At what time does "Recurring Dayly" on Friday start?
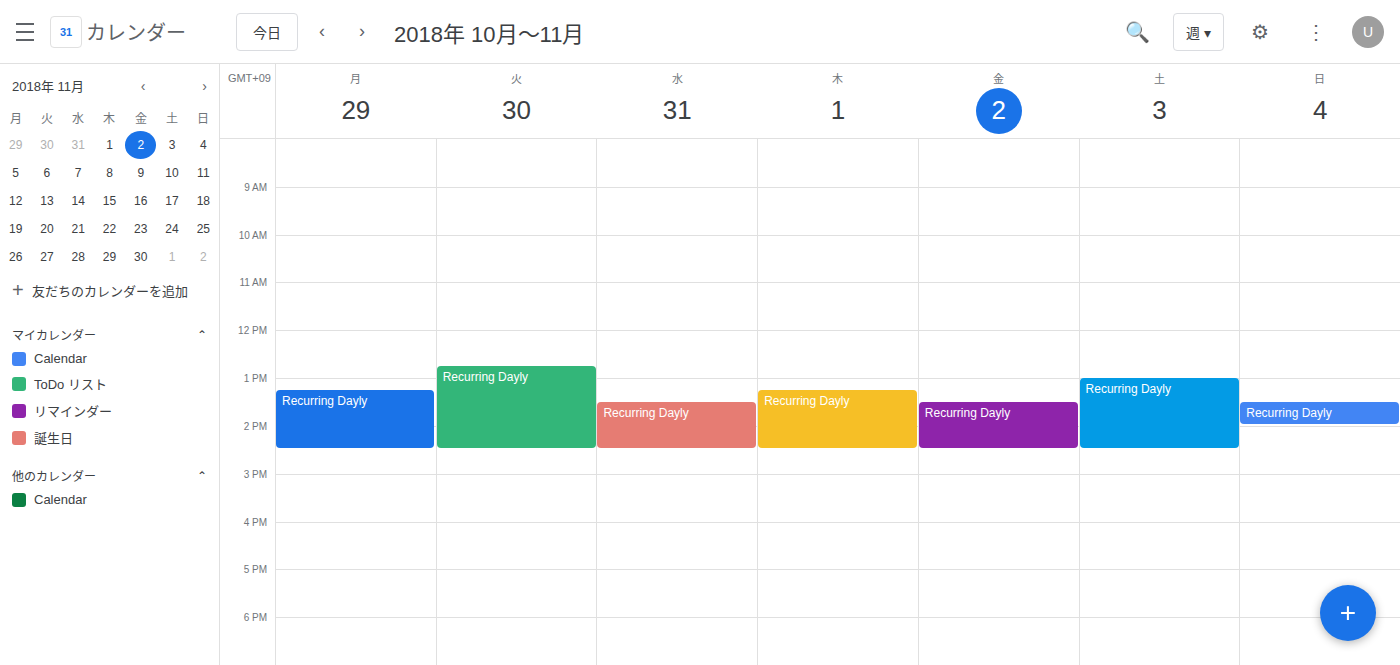
1:30 PM